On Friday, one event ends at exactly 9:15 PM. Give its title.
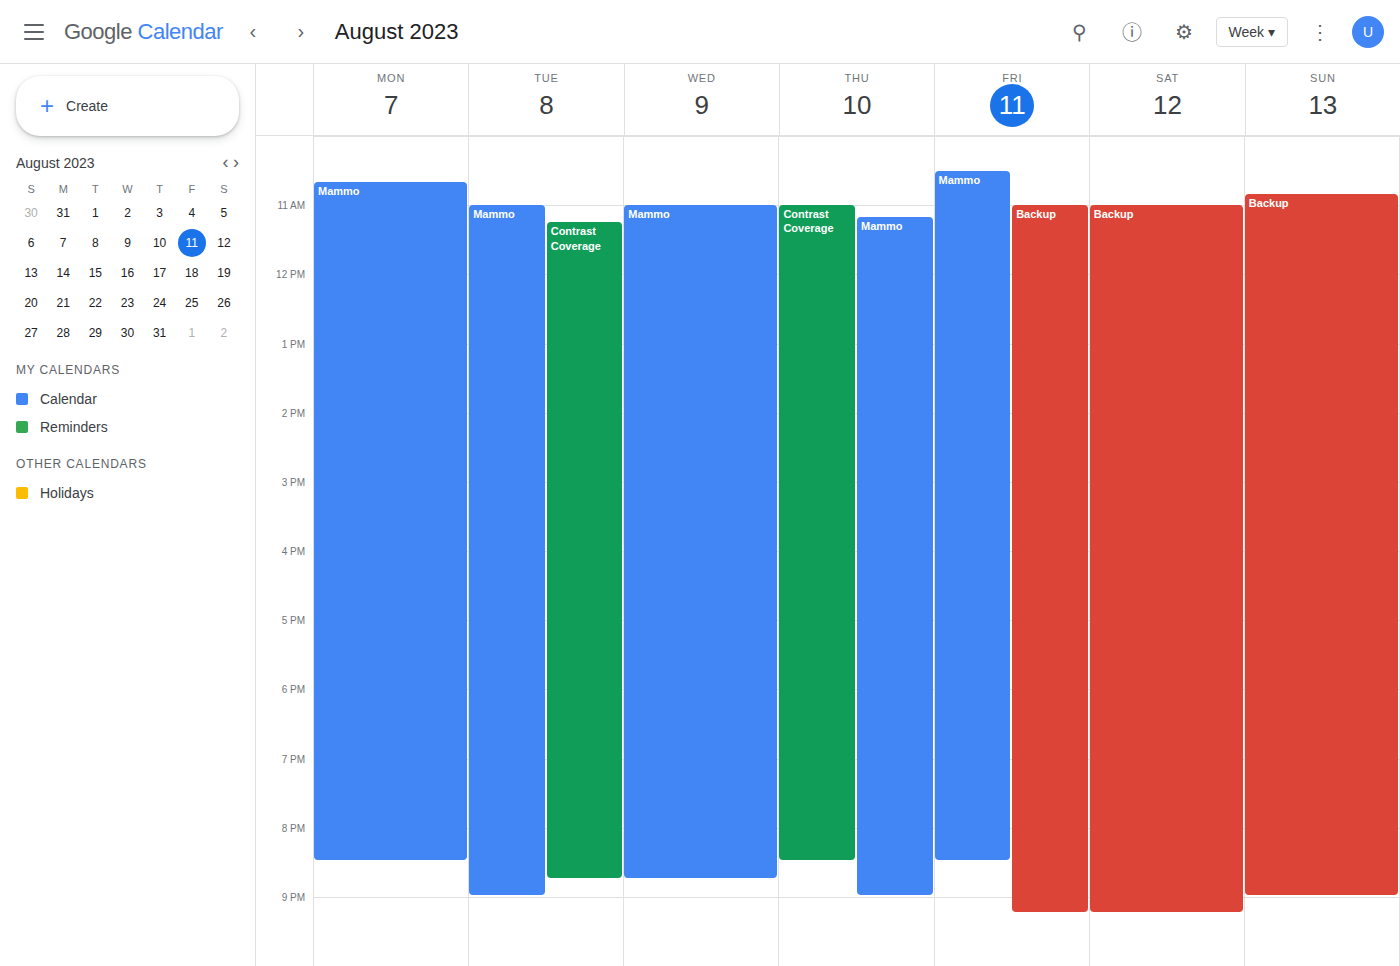
"Backup"